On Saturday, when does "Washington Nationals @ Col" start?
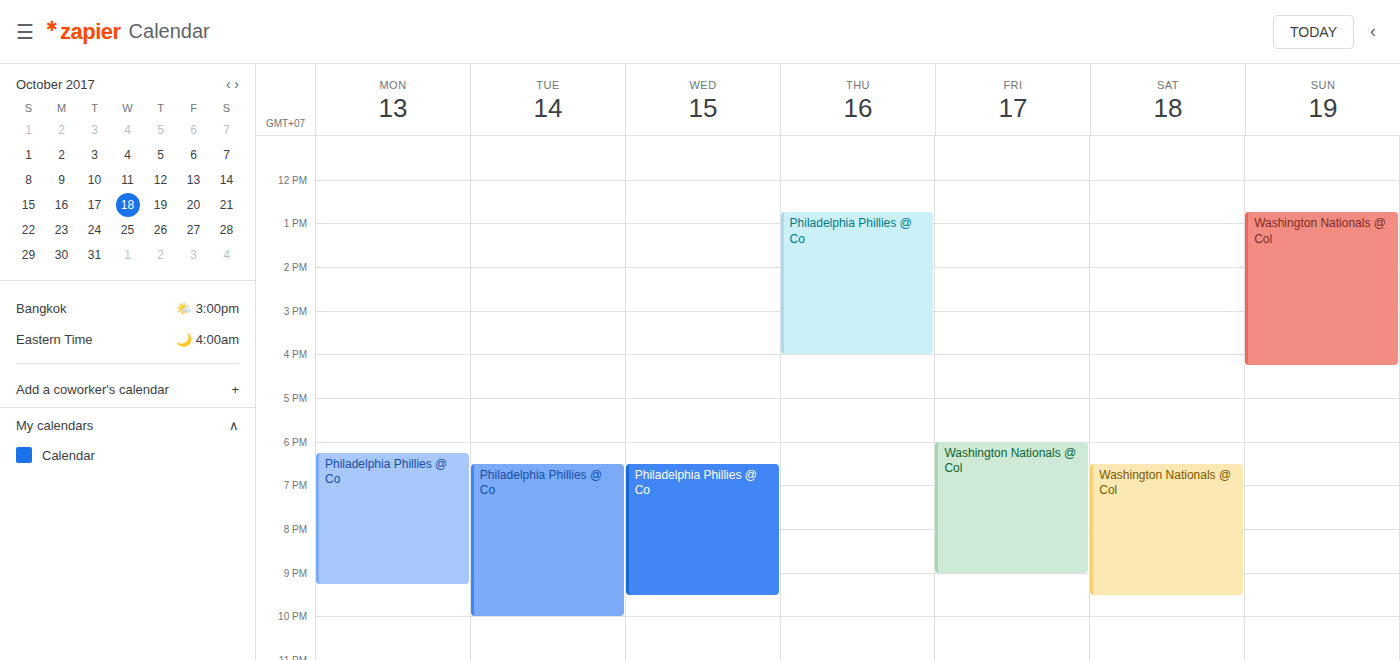
6:30 PM